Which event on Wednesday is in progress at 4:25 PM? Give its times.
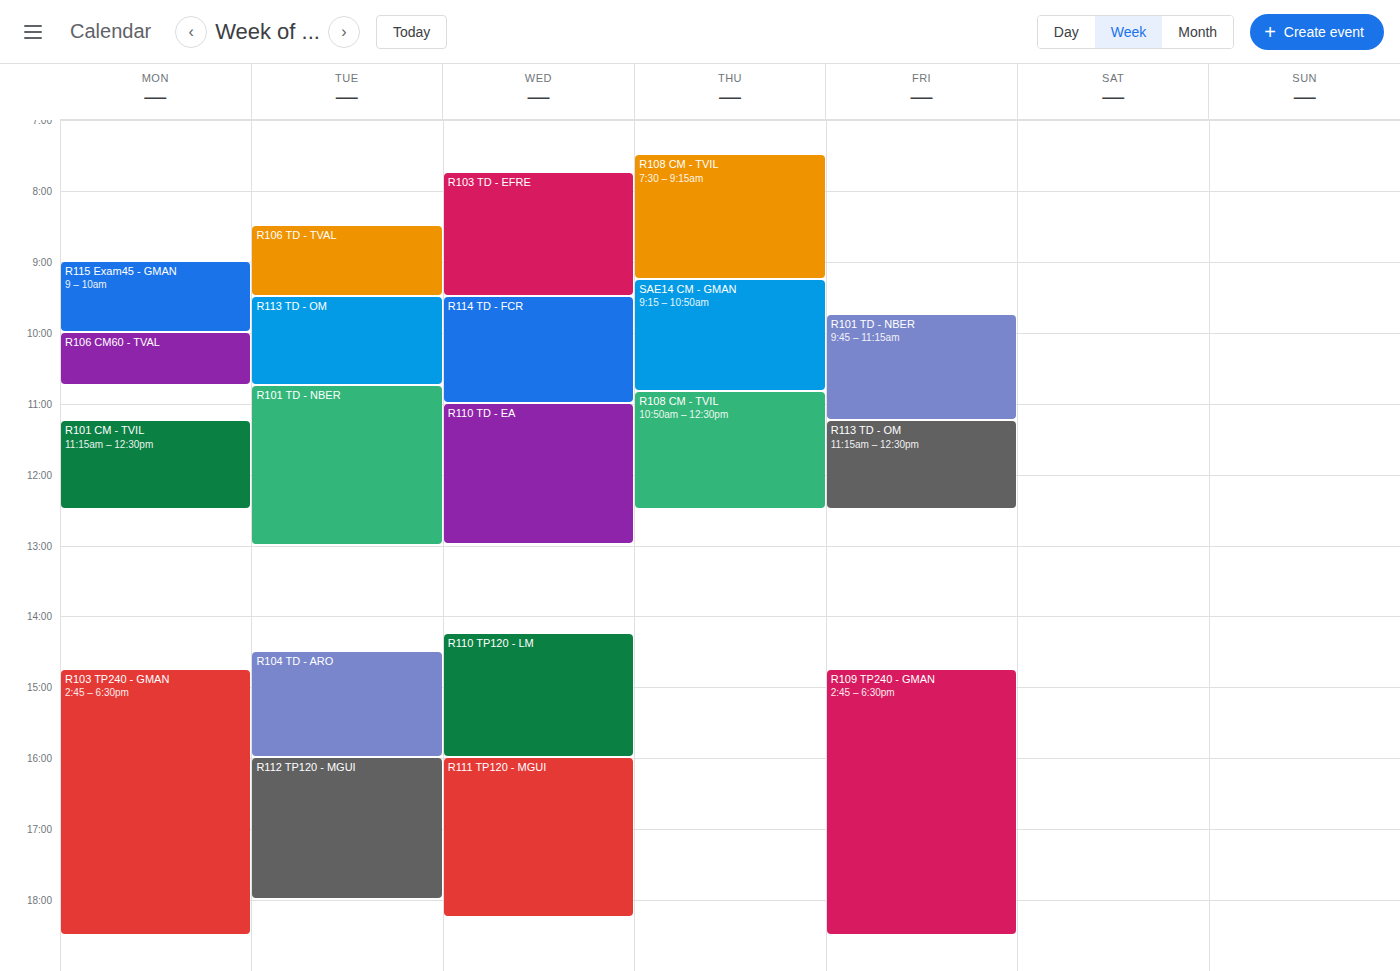
"R111 TP120 - MGUI", 4:00 PM to 6:15 PM